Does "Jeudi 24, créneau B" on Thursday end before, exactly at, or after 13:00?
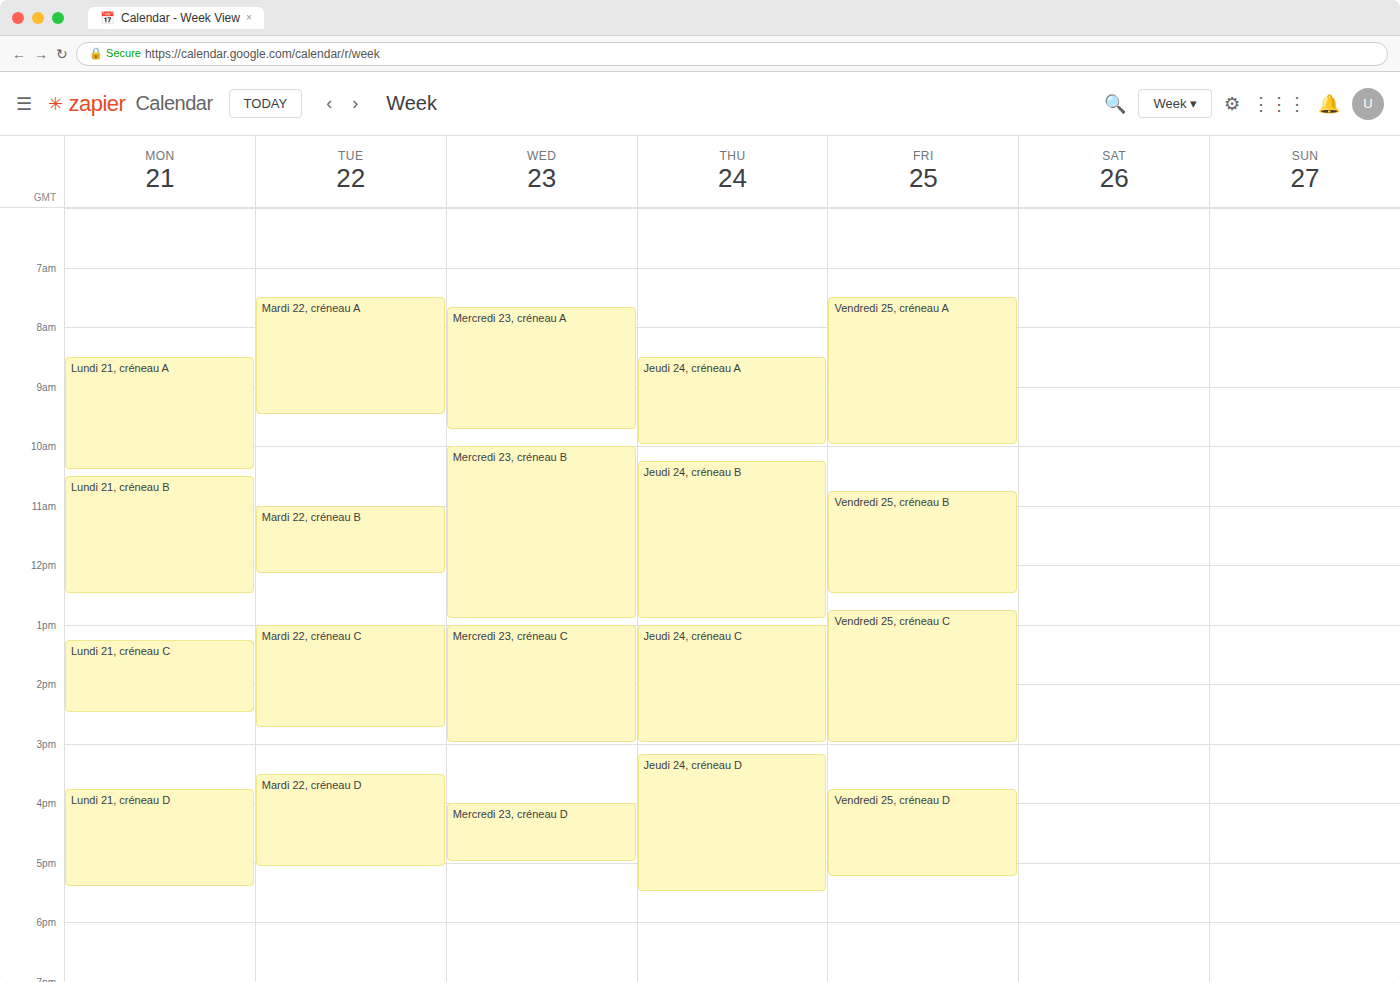
12:55 -- before 13:00, 5 minutes above the 13:00 line.